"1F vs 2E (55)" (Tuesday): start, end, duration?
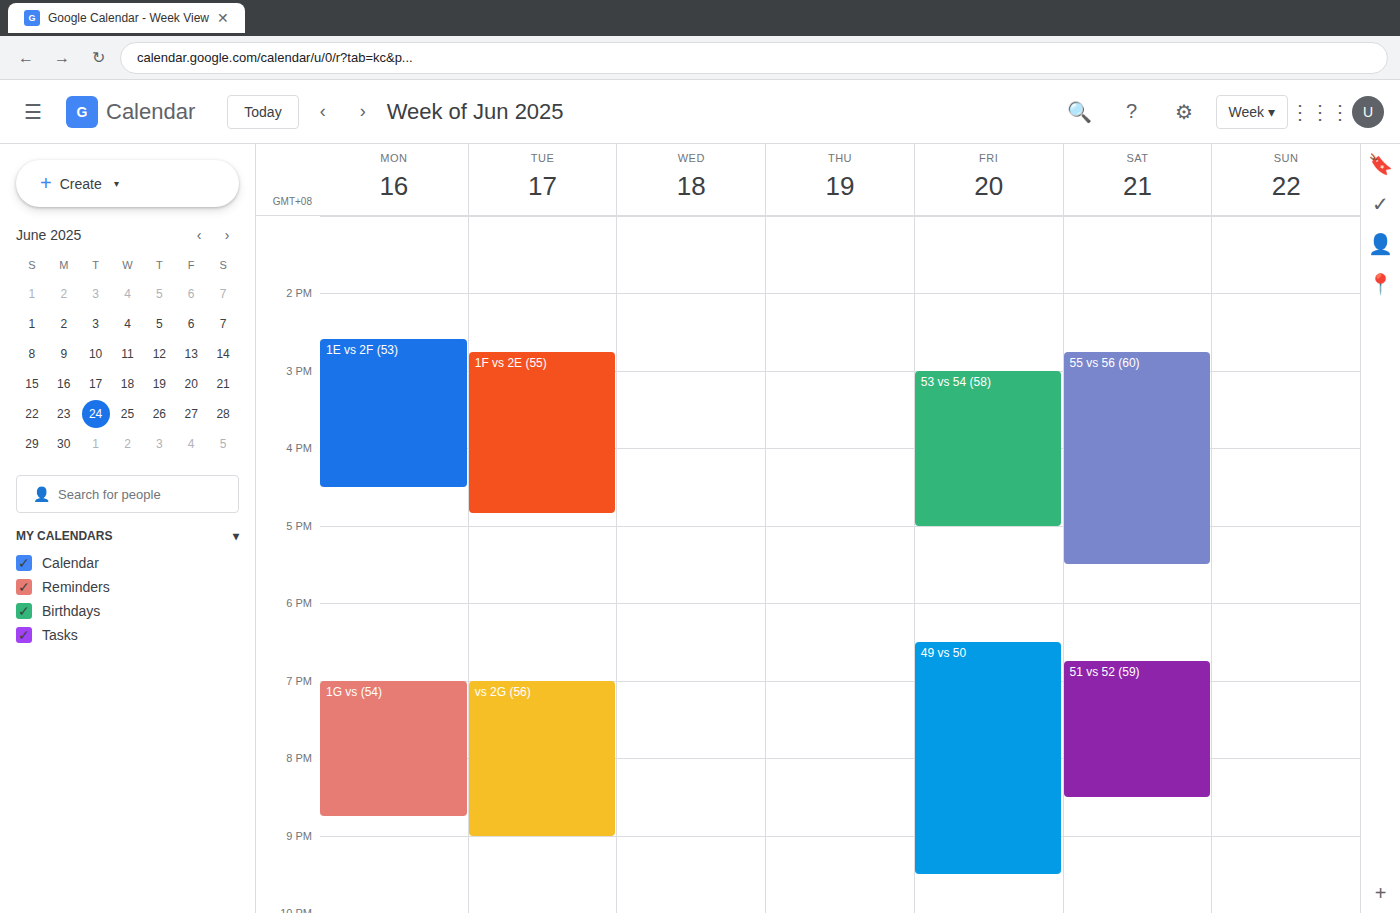
14:45 to 16:50, 2 hours 5 minutes